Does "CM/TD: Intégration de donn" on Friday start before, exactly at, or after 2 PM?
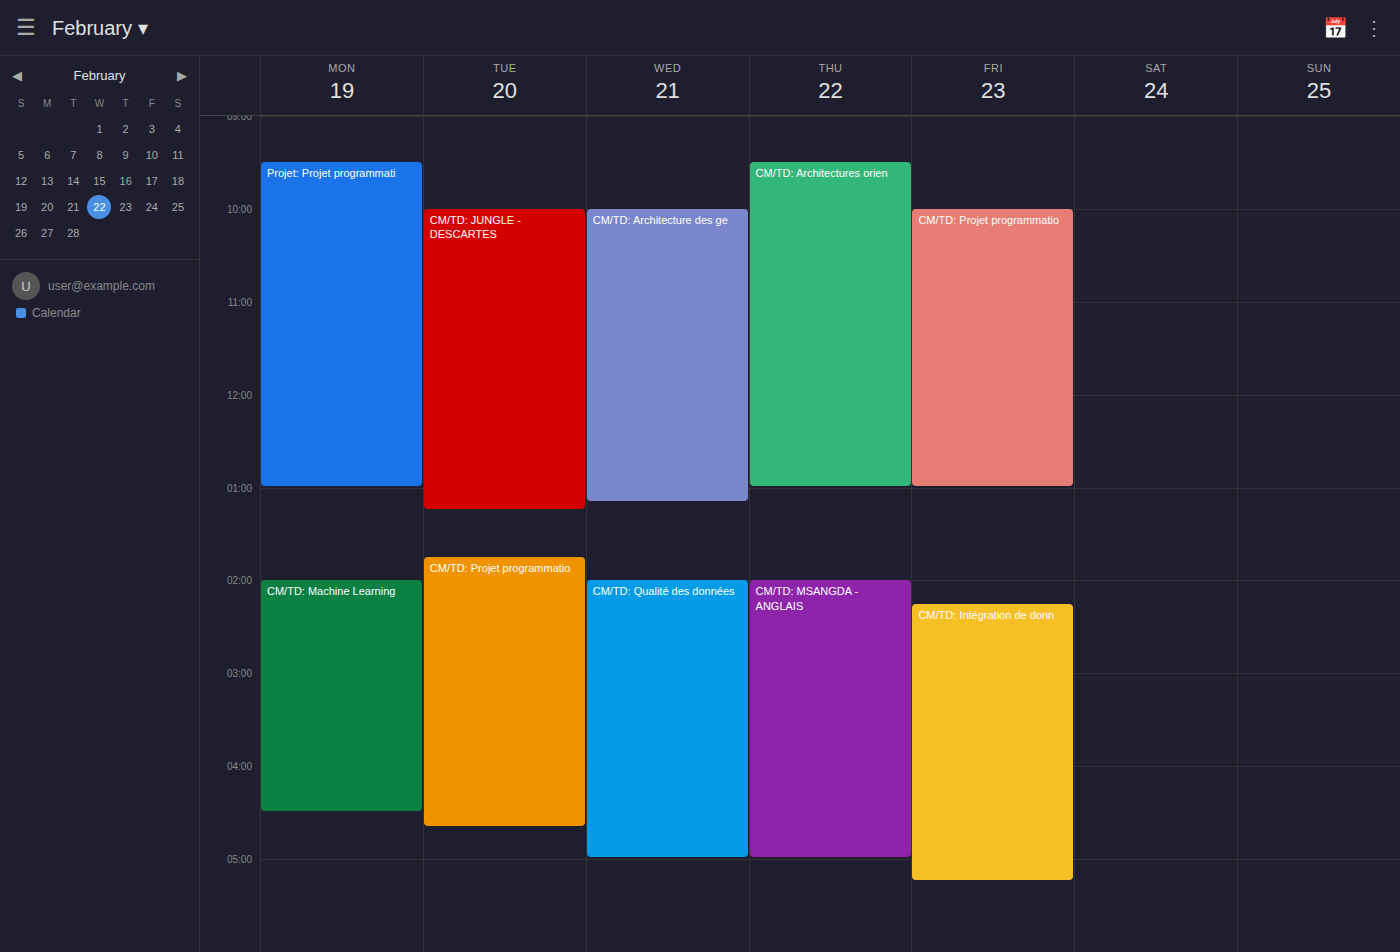
2:15 PM -- after 2 PM, 15 minutes below the 2 PM line.